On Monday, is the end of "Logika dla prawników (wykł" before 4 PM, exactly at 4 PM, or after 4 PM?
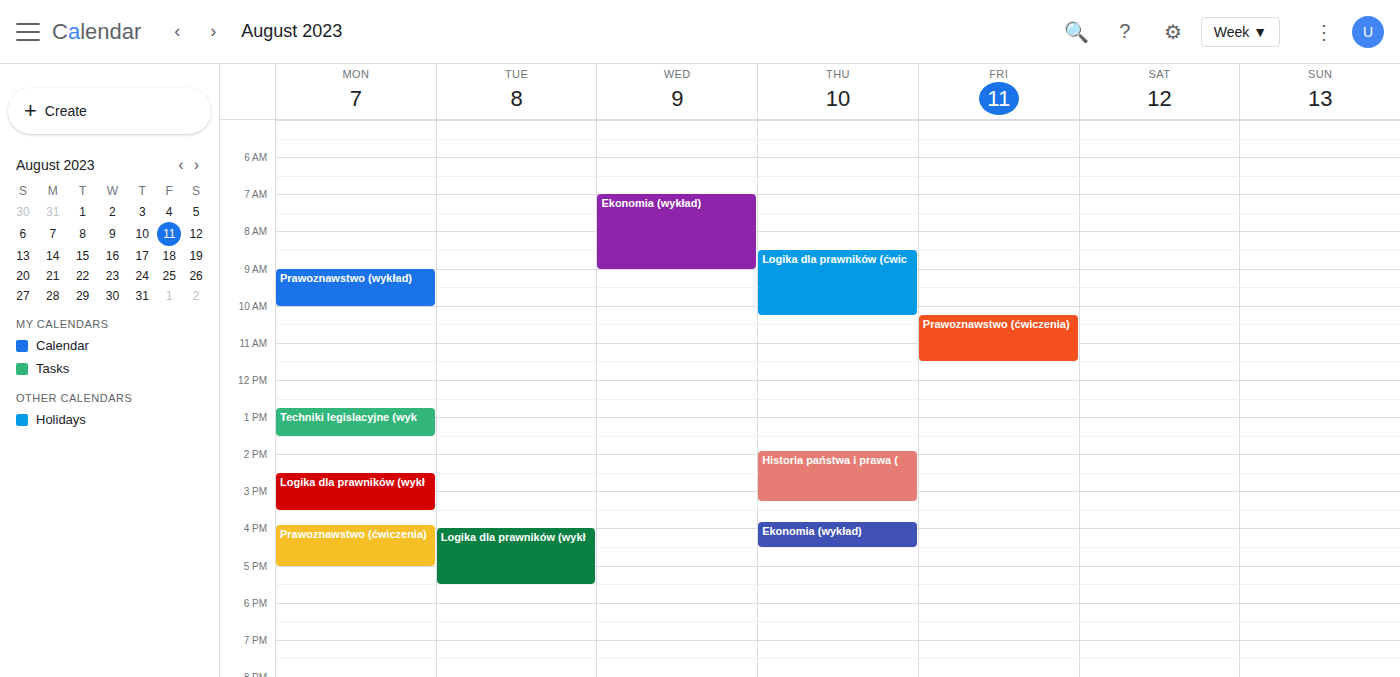
3:30 PM -- before 4 PM, 30 minutes above the 4 PM line.